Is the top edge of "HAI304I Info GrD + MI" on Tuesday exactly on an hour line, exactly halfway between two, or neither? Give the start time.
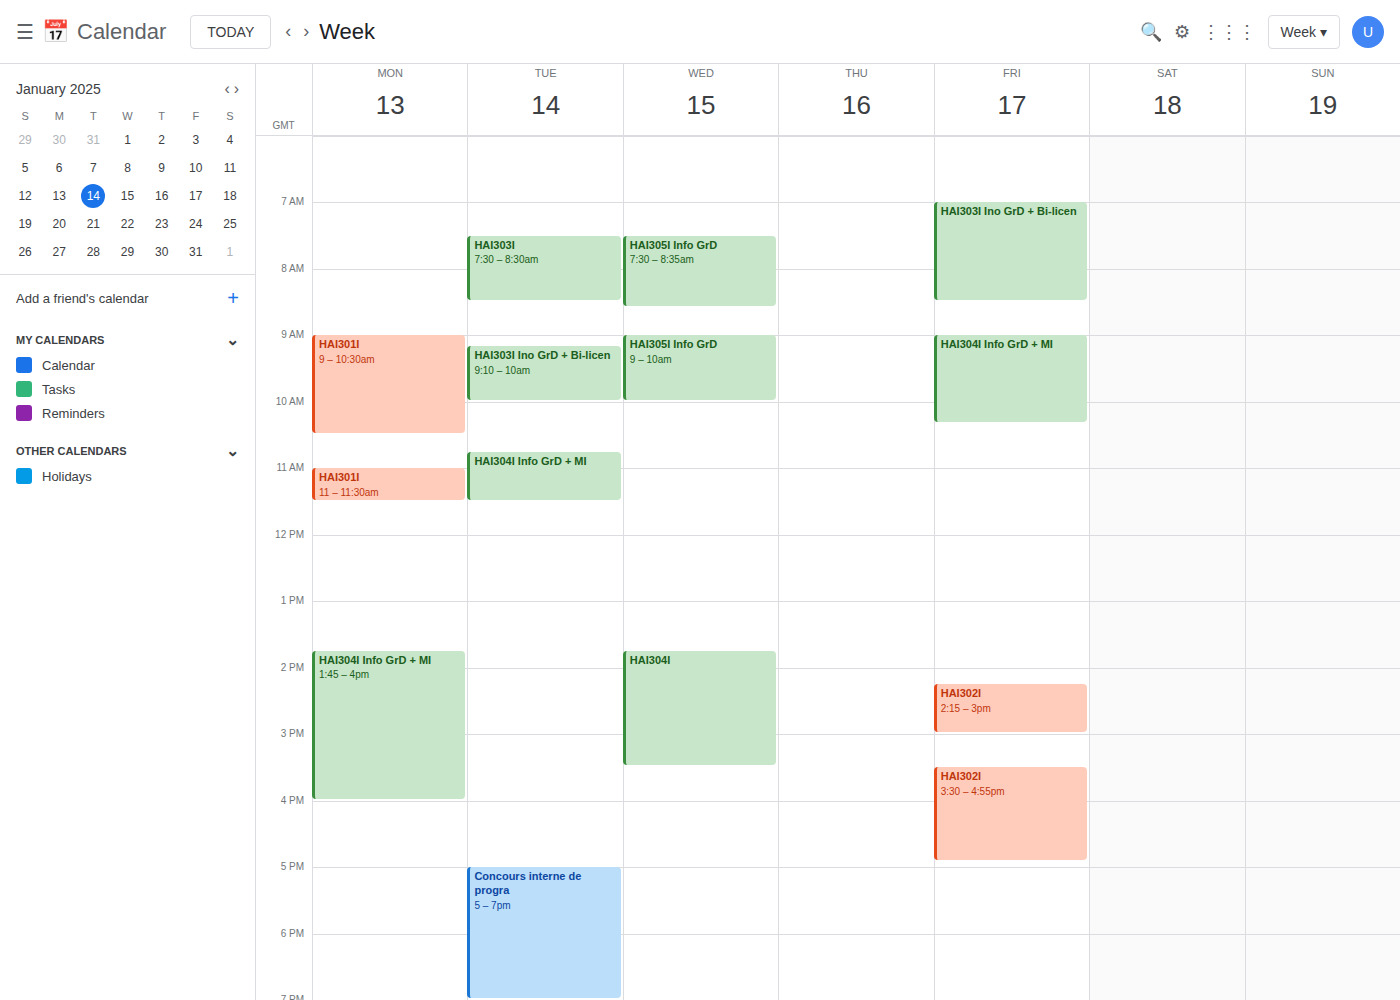
10:45 AM -- neither: three quarters of the way from the 10 AM line to the 11 AM line.